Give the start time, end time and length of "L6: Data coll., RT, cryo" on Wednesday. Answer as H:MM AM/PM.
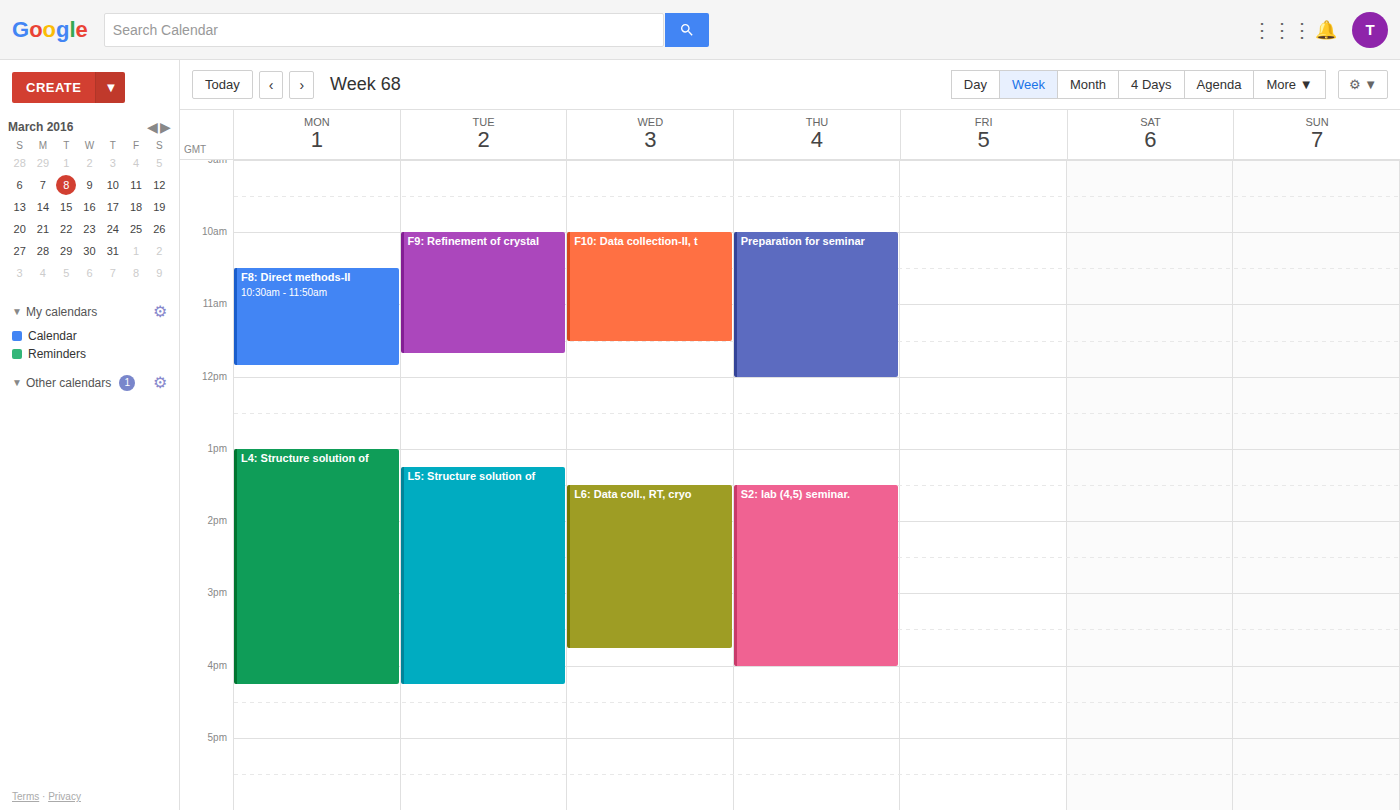
1:30 PM to 3:45 PM, 2 hours 15 minutes